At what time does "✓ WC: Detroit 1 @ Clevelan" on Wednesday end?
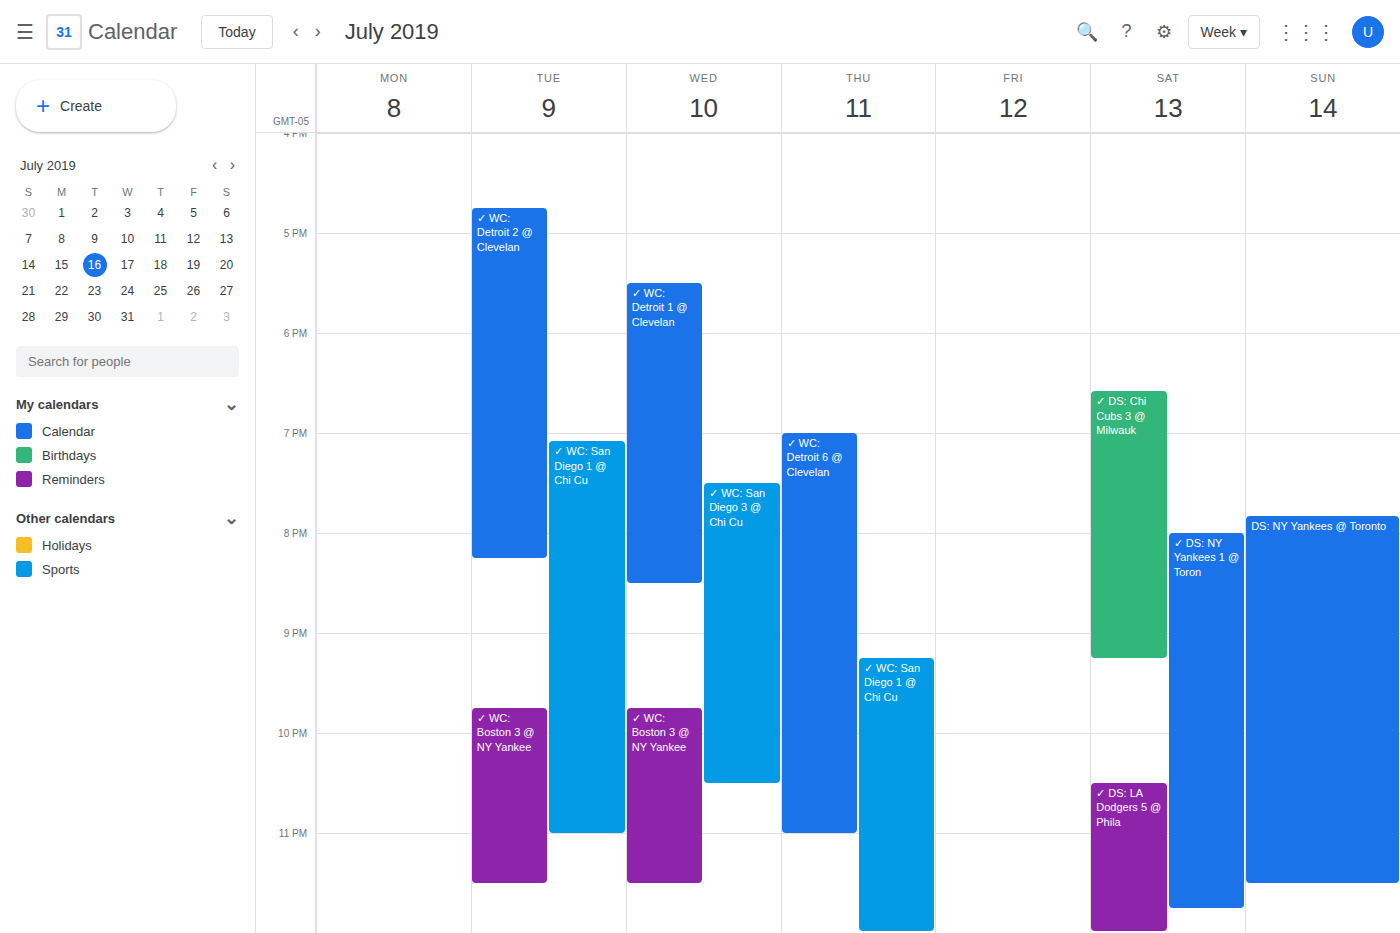
8:30 PM